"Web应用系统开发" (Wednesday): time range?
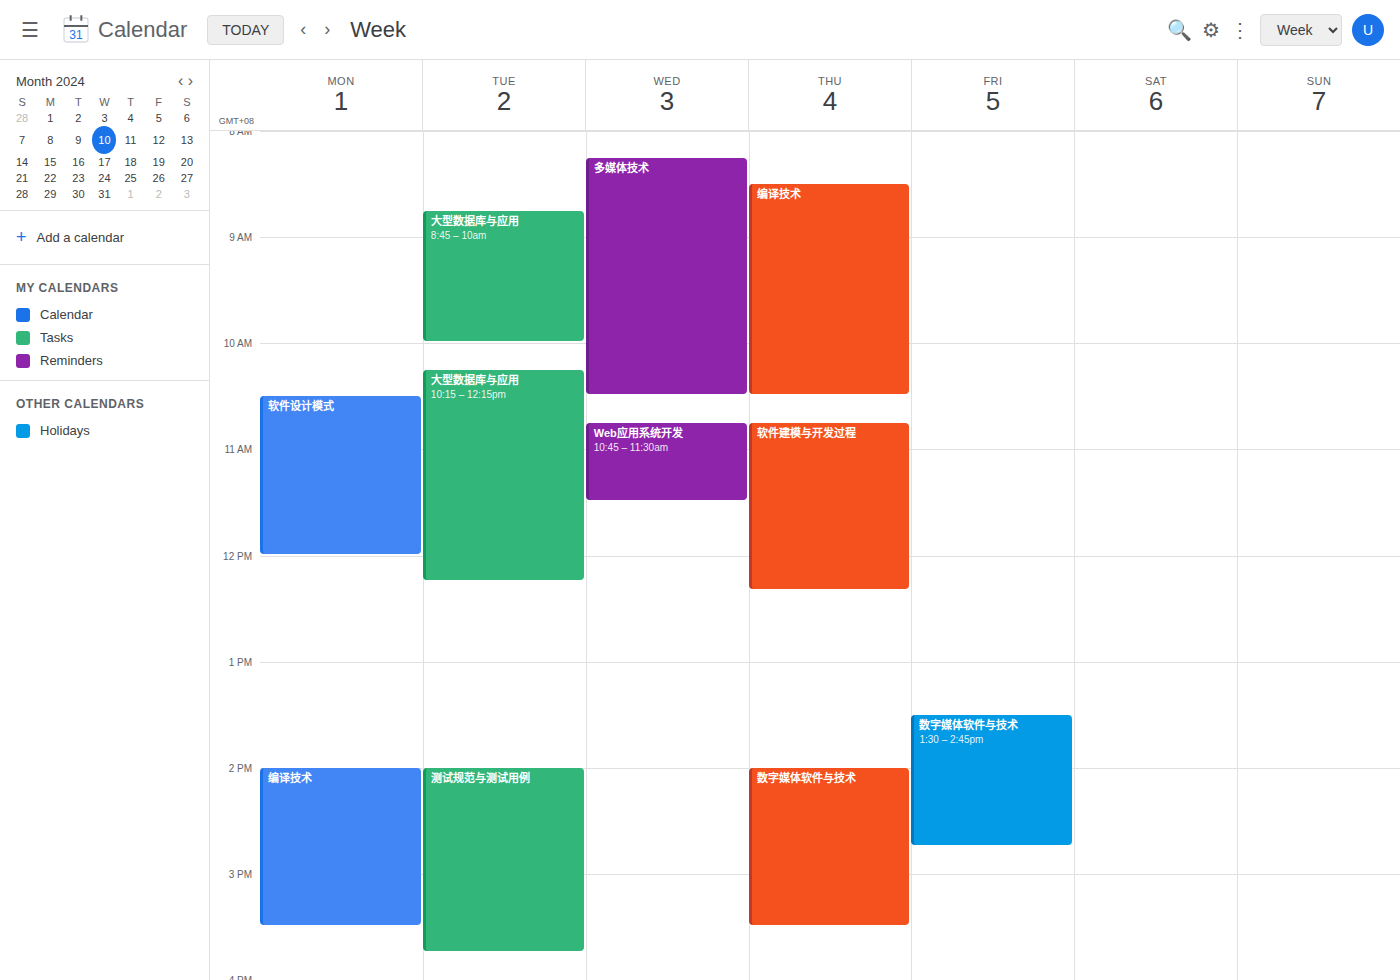
10:45 AM to 11:30 AM